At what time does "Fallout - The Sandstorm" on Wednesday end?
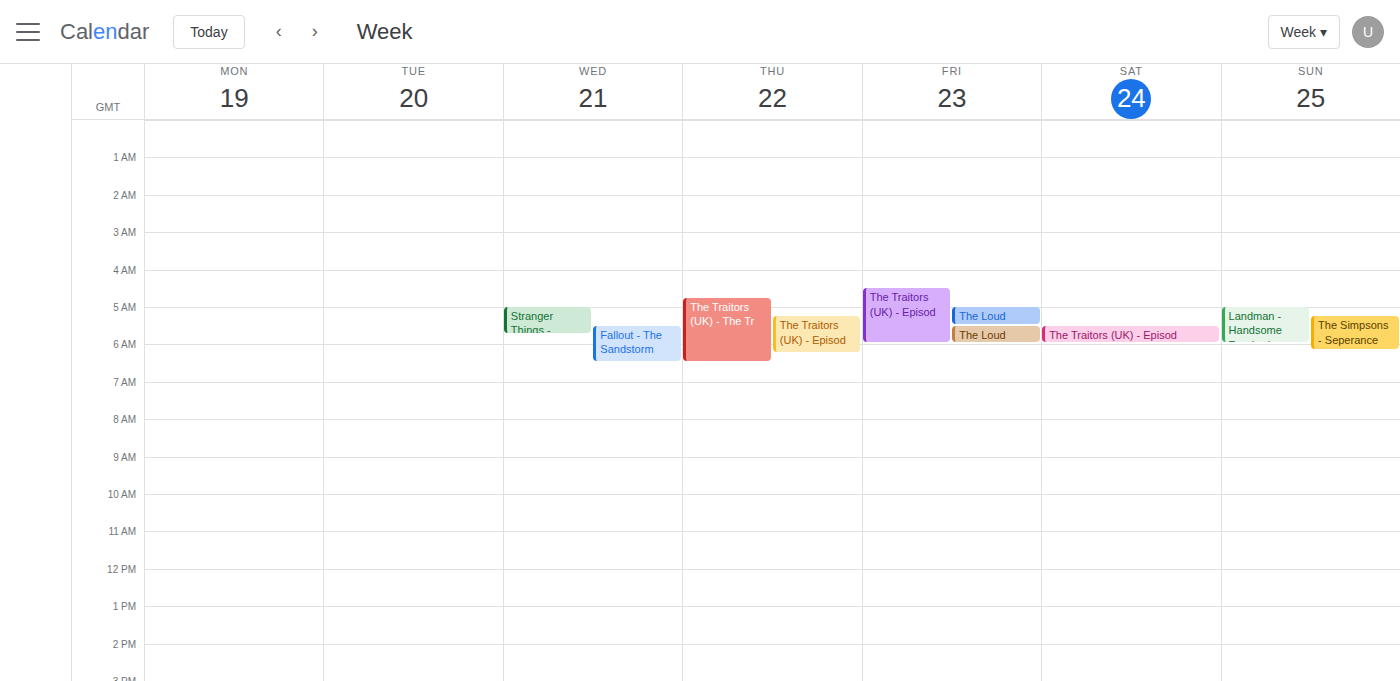
6:30 AM